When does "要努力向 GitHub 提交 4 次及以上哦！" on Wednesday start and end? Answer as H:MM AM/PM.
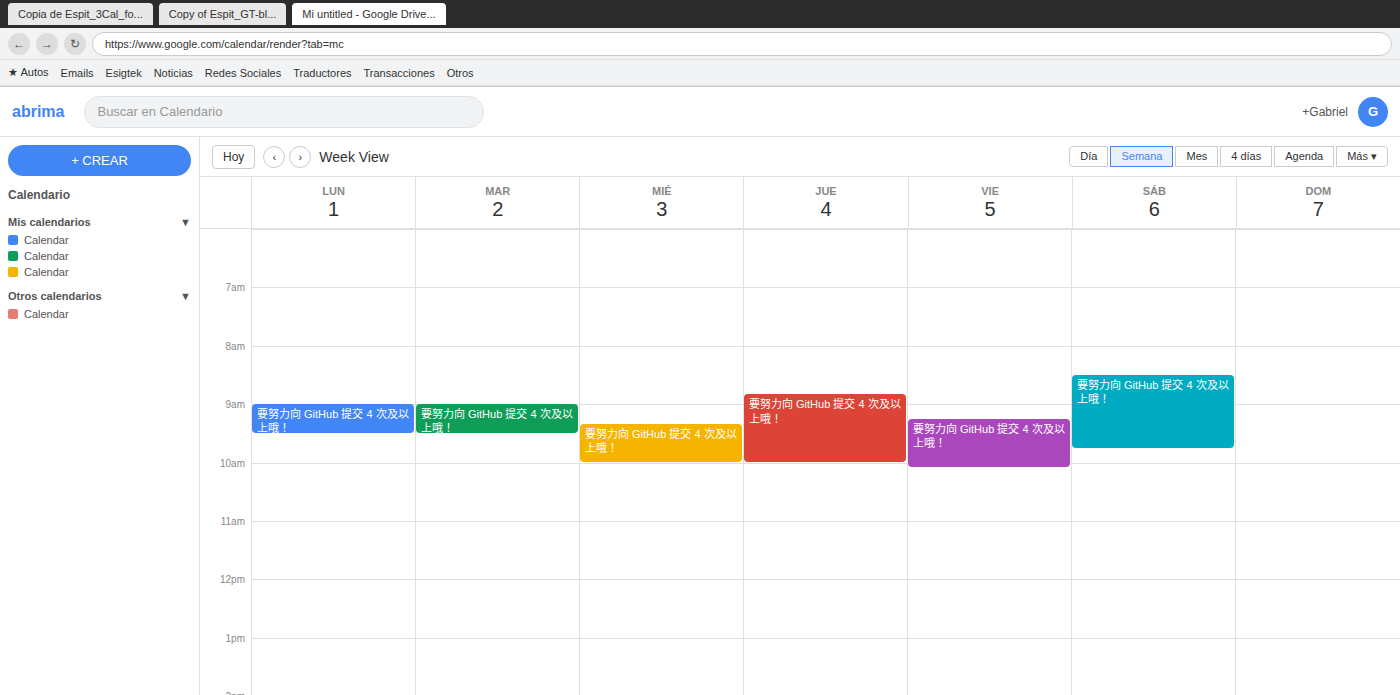
9:20 AM to 10:00 AM